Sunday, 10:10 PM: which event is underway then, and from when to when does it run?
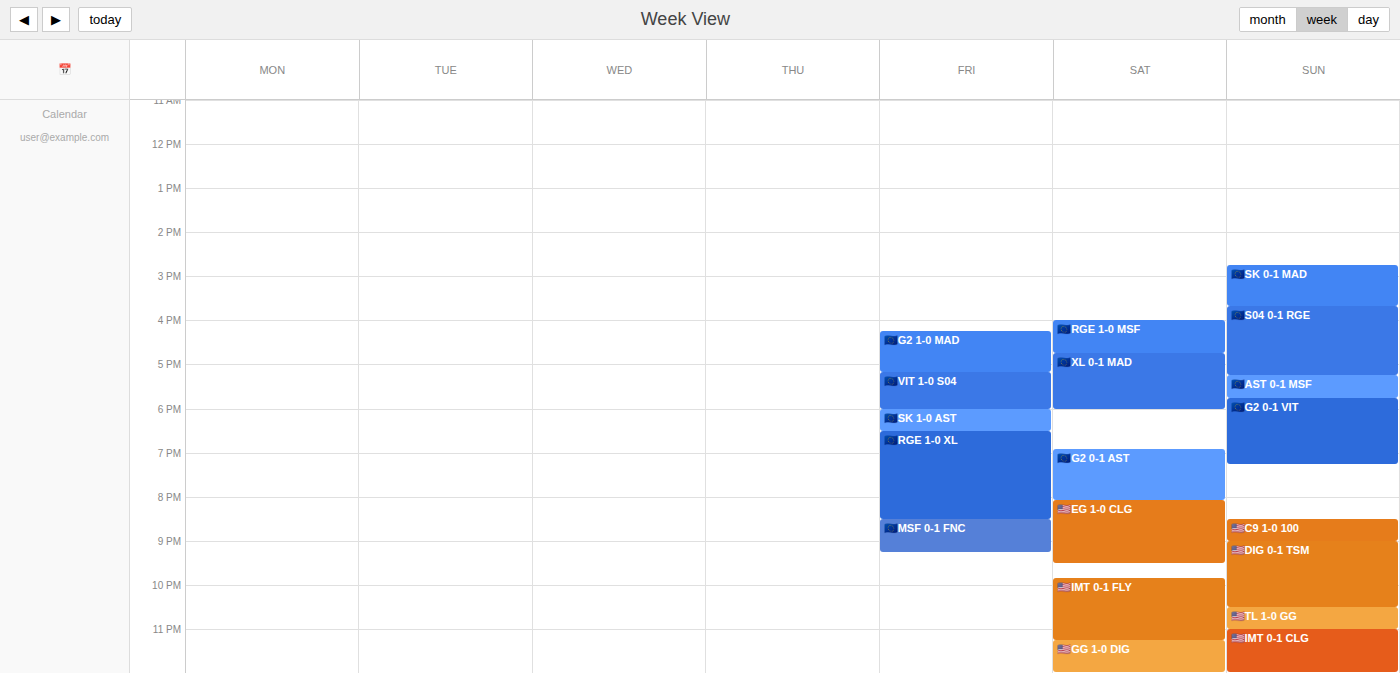
"🇺🇸DIG 0-1 TSM", 9:00 PM to 10:30 PM